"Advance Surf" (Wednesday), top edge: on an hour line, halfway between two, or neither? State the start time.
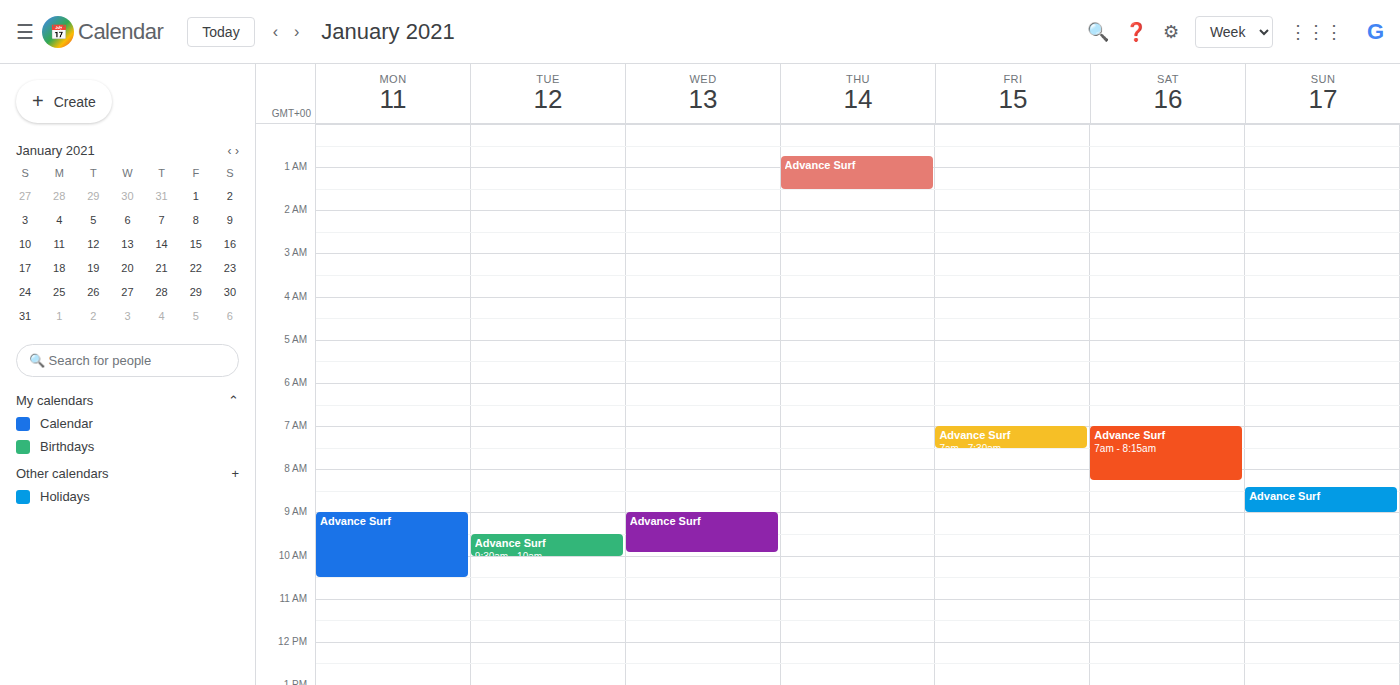
9:00 AM -- exactly on the 9 AM line.